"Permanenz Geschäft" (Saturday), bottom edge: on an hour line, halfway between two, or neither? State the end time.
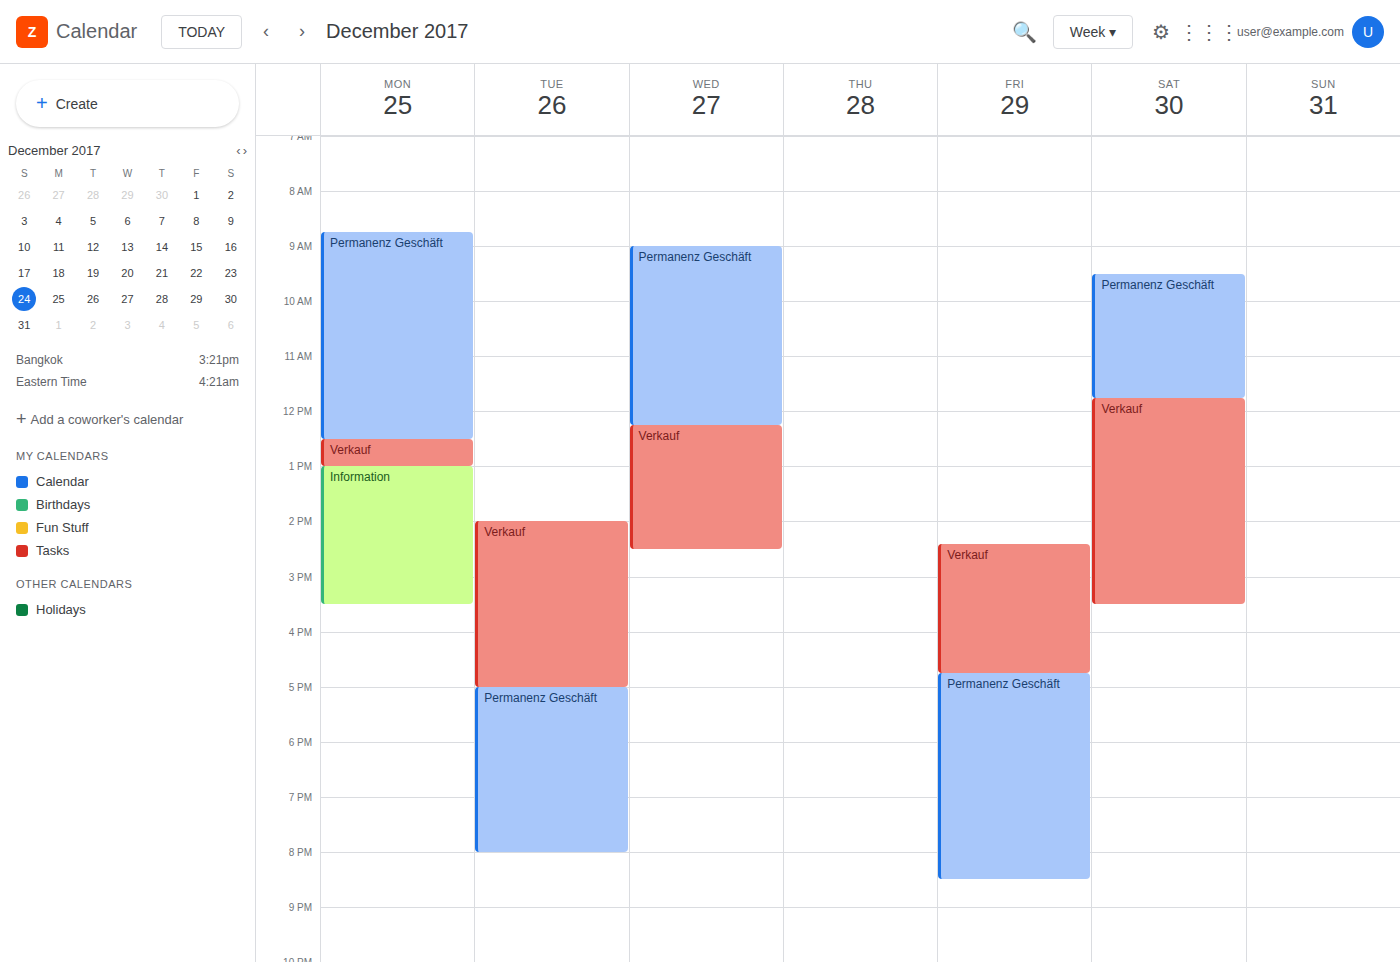
11:45 AM -- neither: three quarters of the way from the 11 AM line to the 12 PM line.